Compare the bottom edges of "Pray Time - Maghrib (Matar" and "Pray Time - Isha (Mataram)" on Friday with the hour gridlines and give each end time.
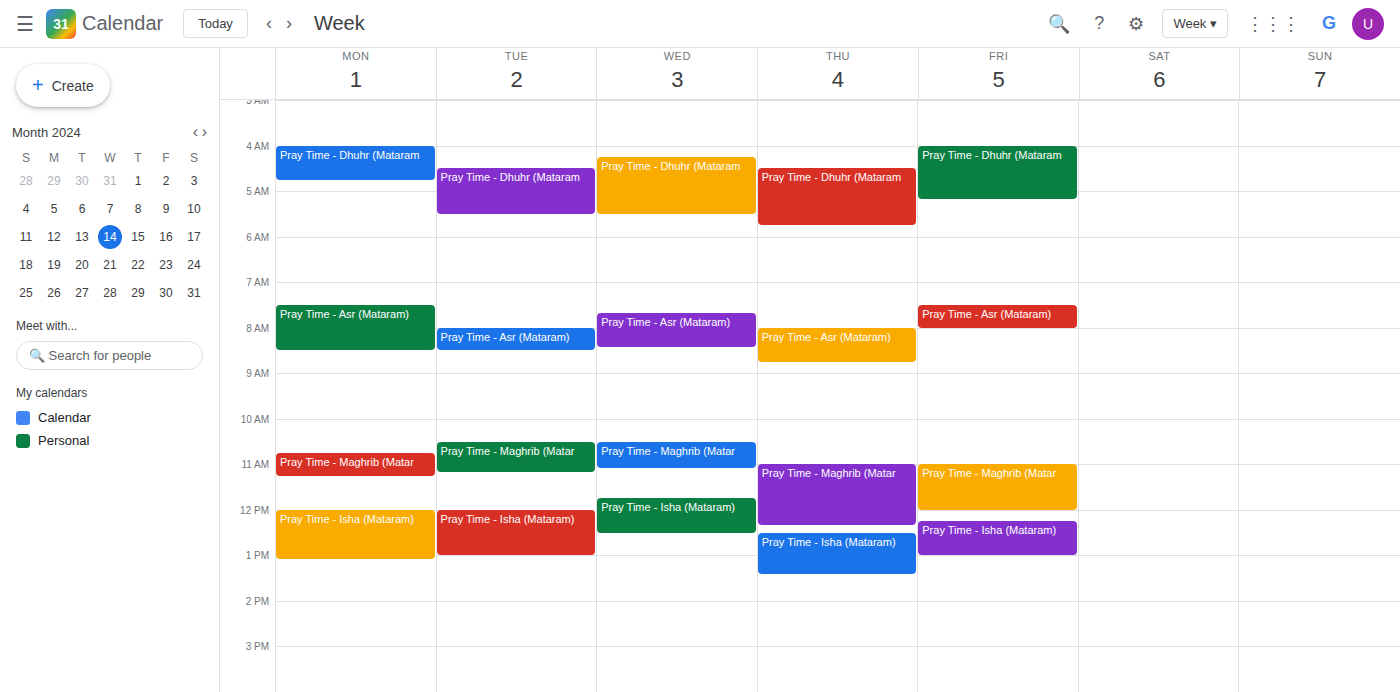
"Pray Time - Maghrib (Matar": 12:00, exactly on the 12:00 line. "Pray Time - Isha (Mataram)": 13:00, exactly on the 13:00 line.